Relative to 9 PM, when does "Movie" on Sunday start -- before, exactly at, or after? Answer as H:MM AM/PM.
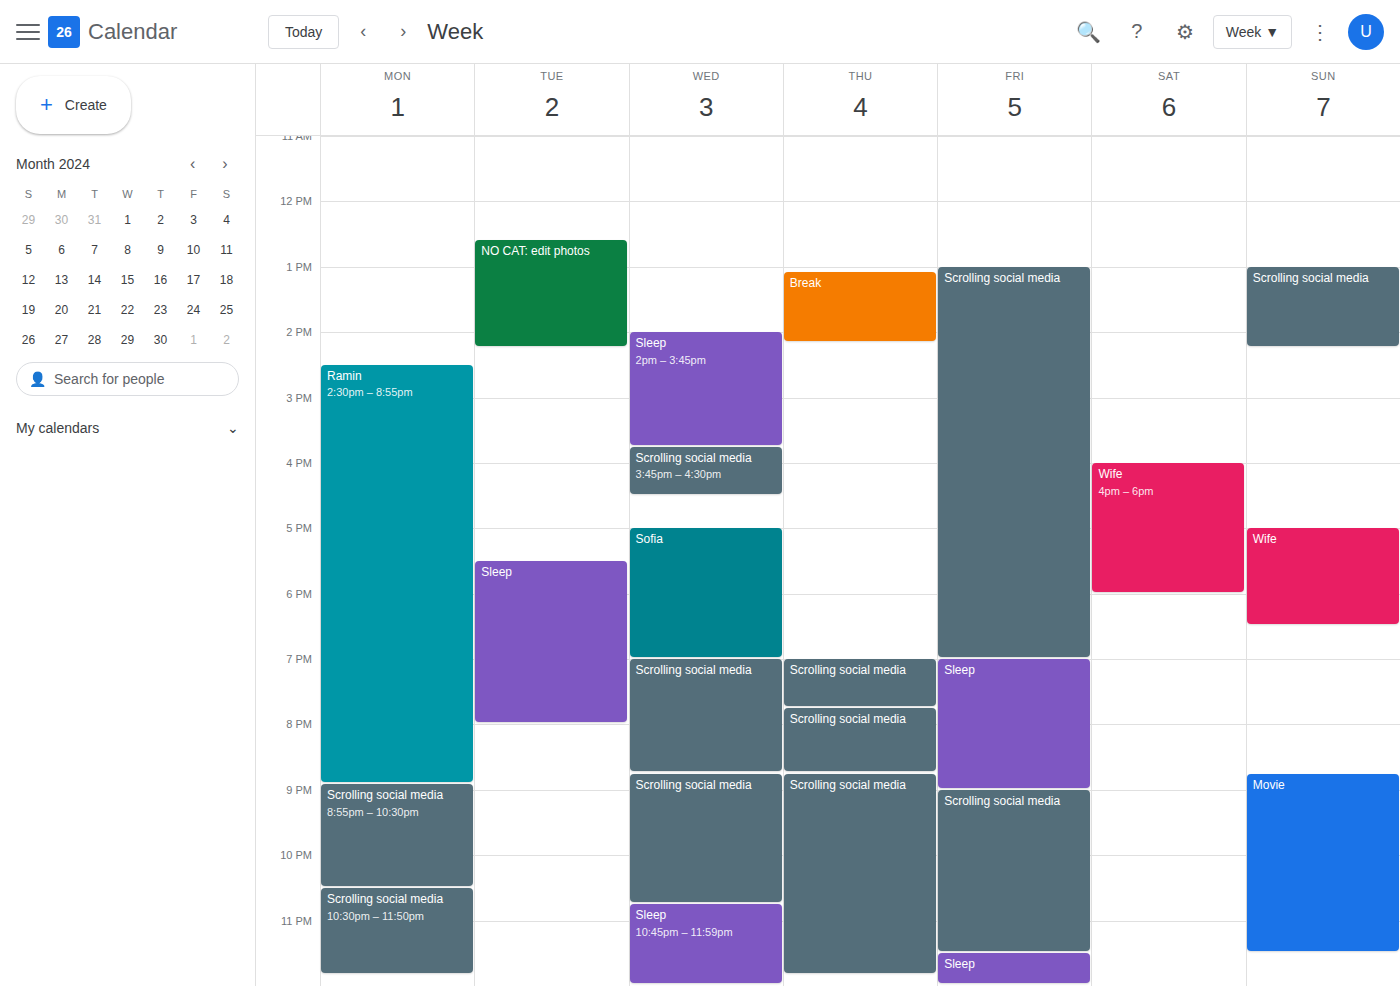
8:45 PM -- before 9 PM, 15 minutes above the 9 PM line.